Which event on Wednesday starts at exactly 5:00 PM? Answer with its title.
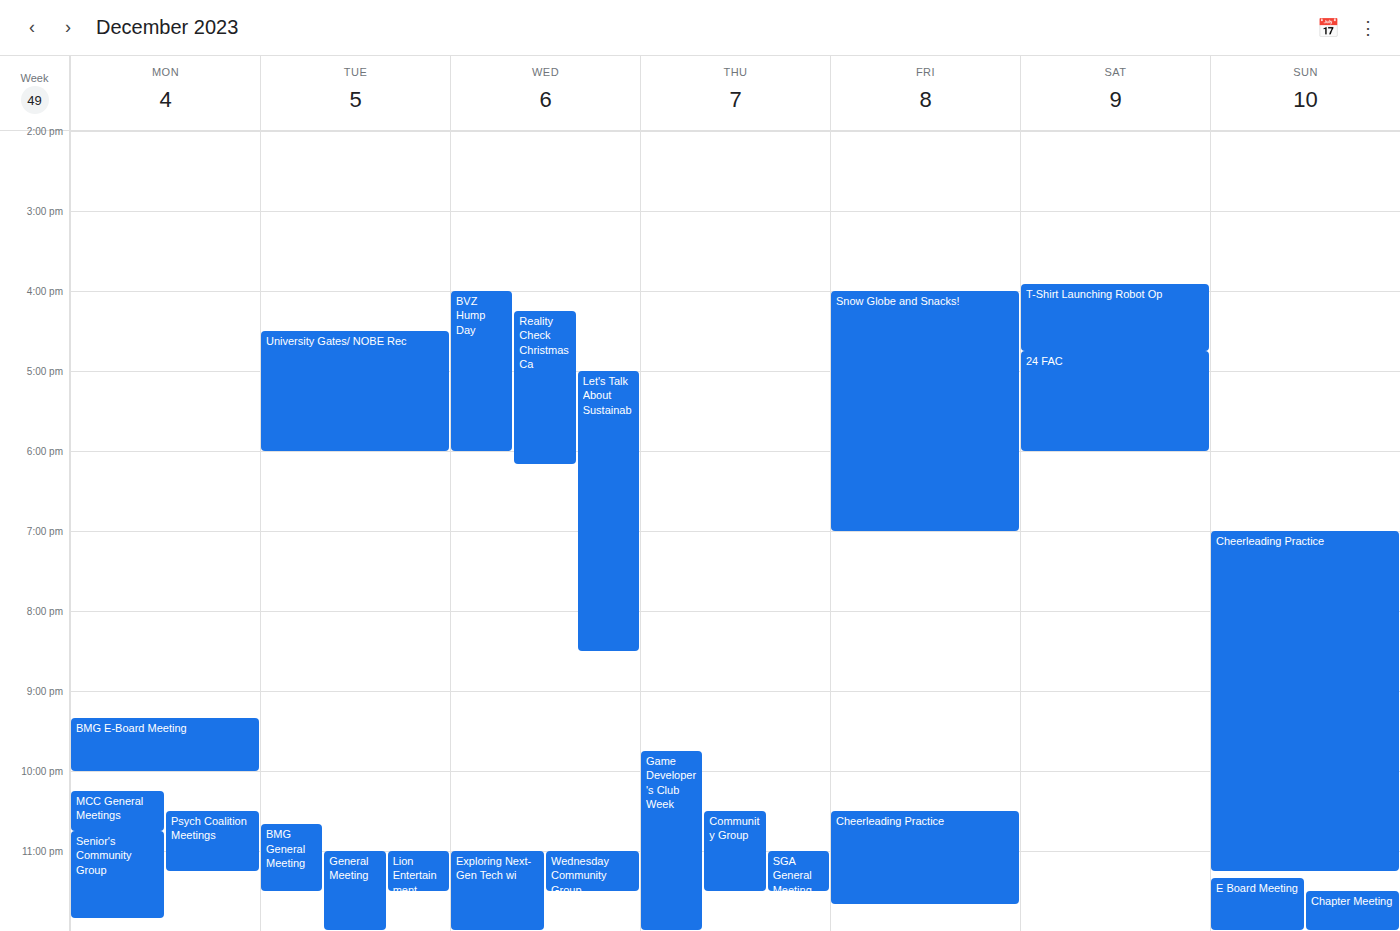
"Let's Talk About Sustainab"